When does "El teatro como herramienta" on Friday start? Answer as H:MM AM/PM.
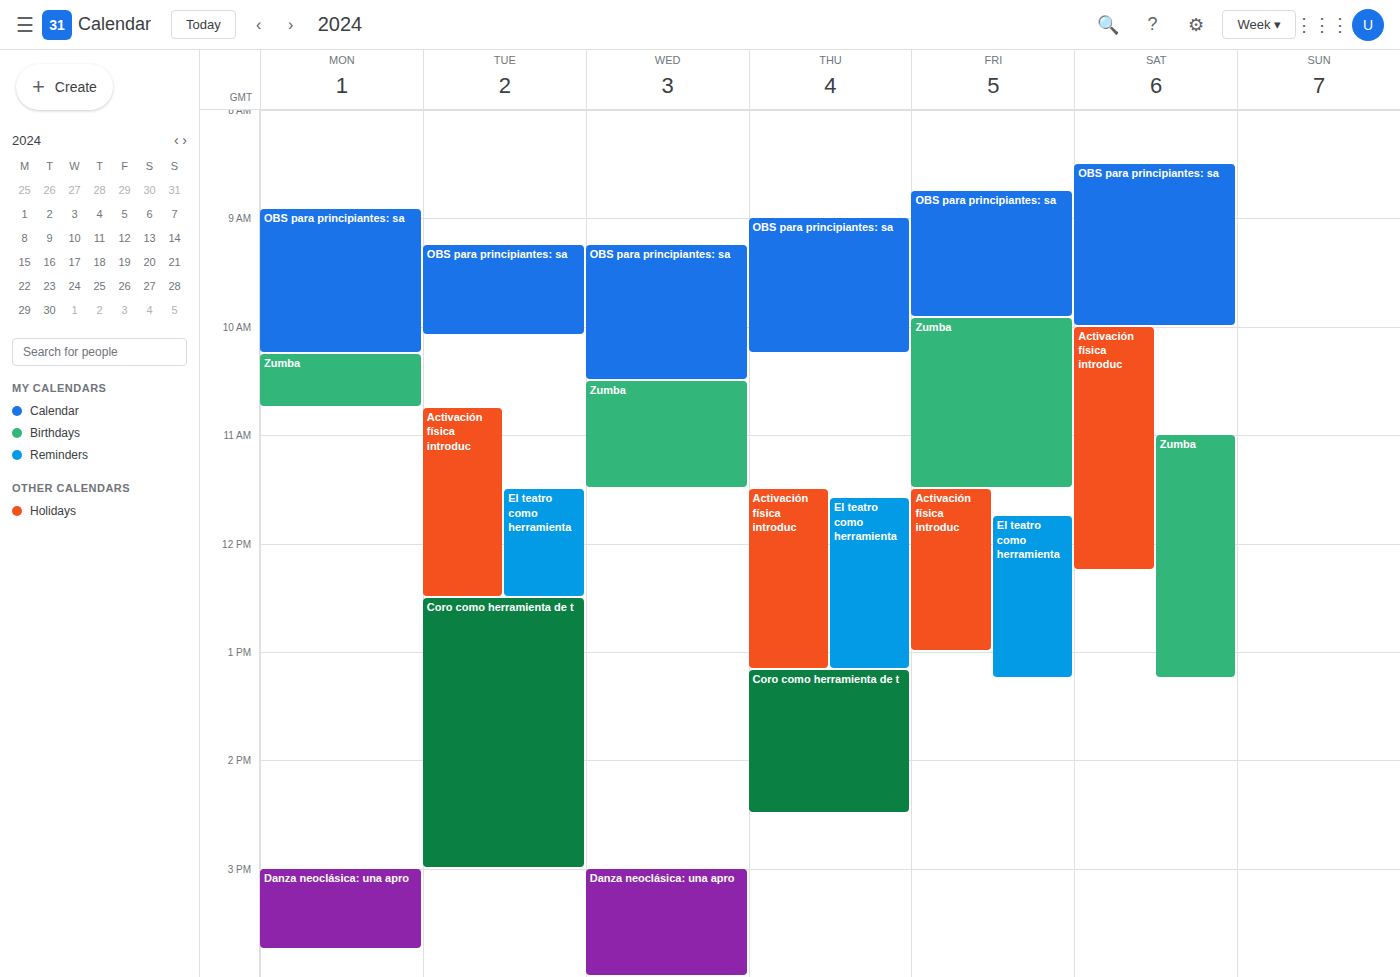
11:45 AM